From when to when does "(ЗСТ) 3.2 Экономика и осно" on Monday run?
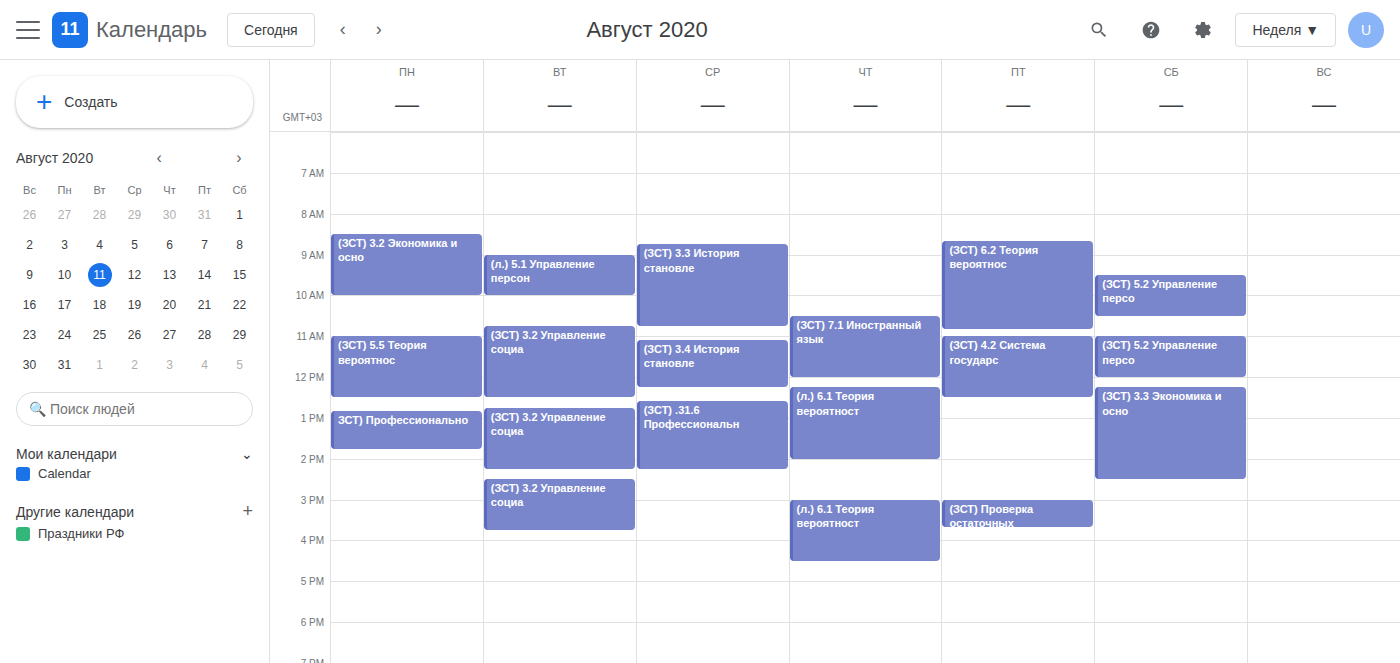
8:30 AM to 10:00 AM